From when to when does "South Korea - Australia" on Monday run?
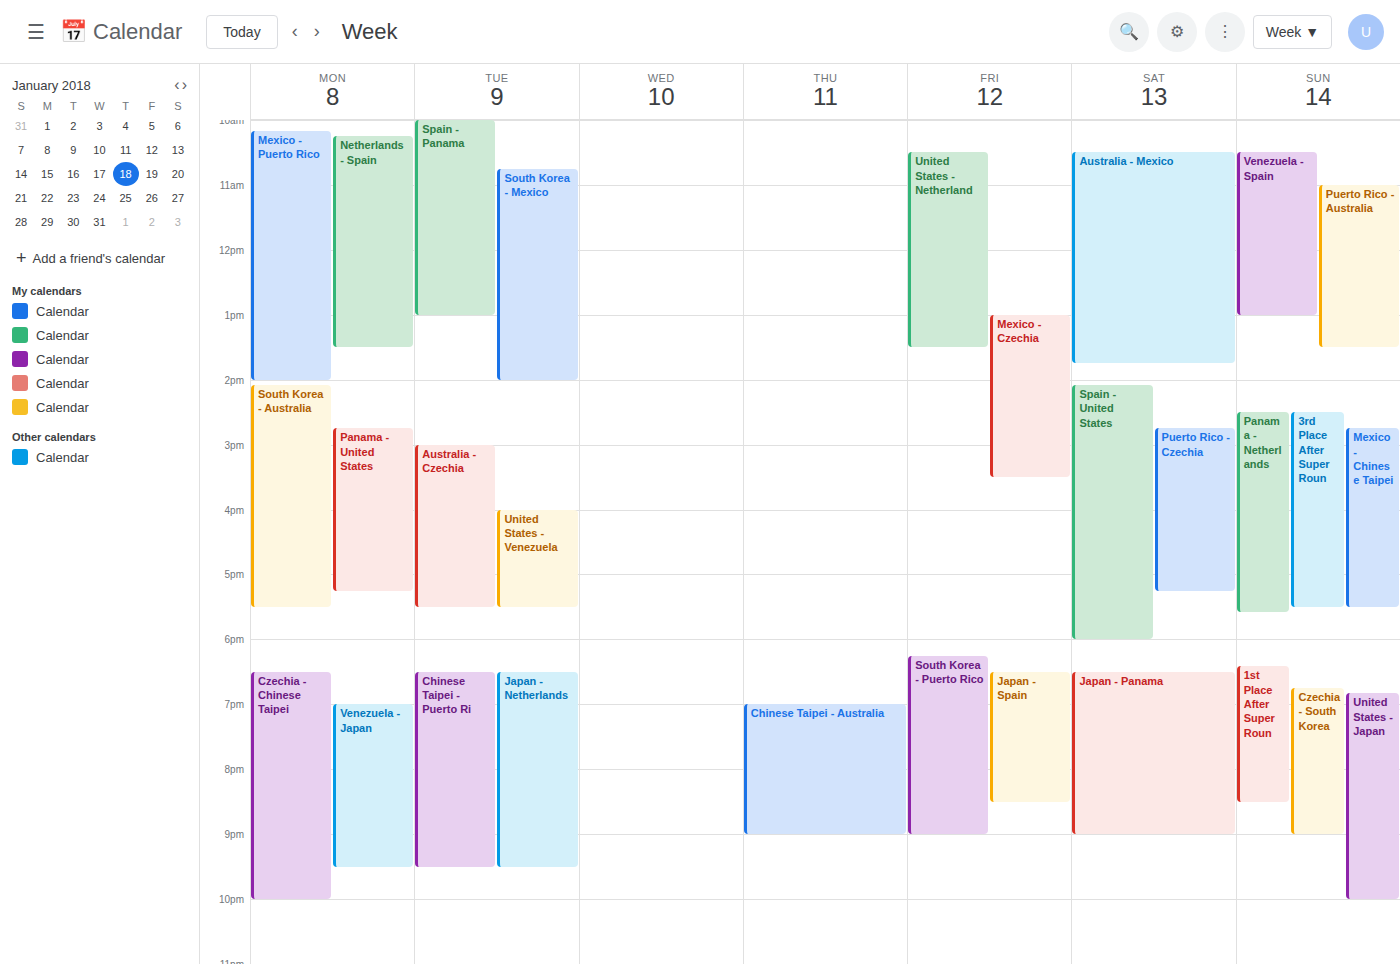
2:05 PM to 5:30 PM